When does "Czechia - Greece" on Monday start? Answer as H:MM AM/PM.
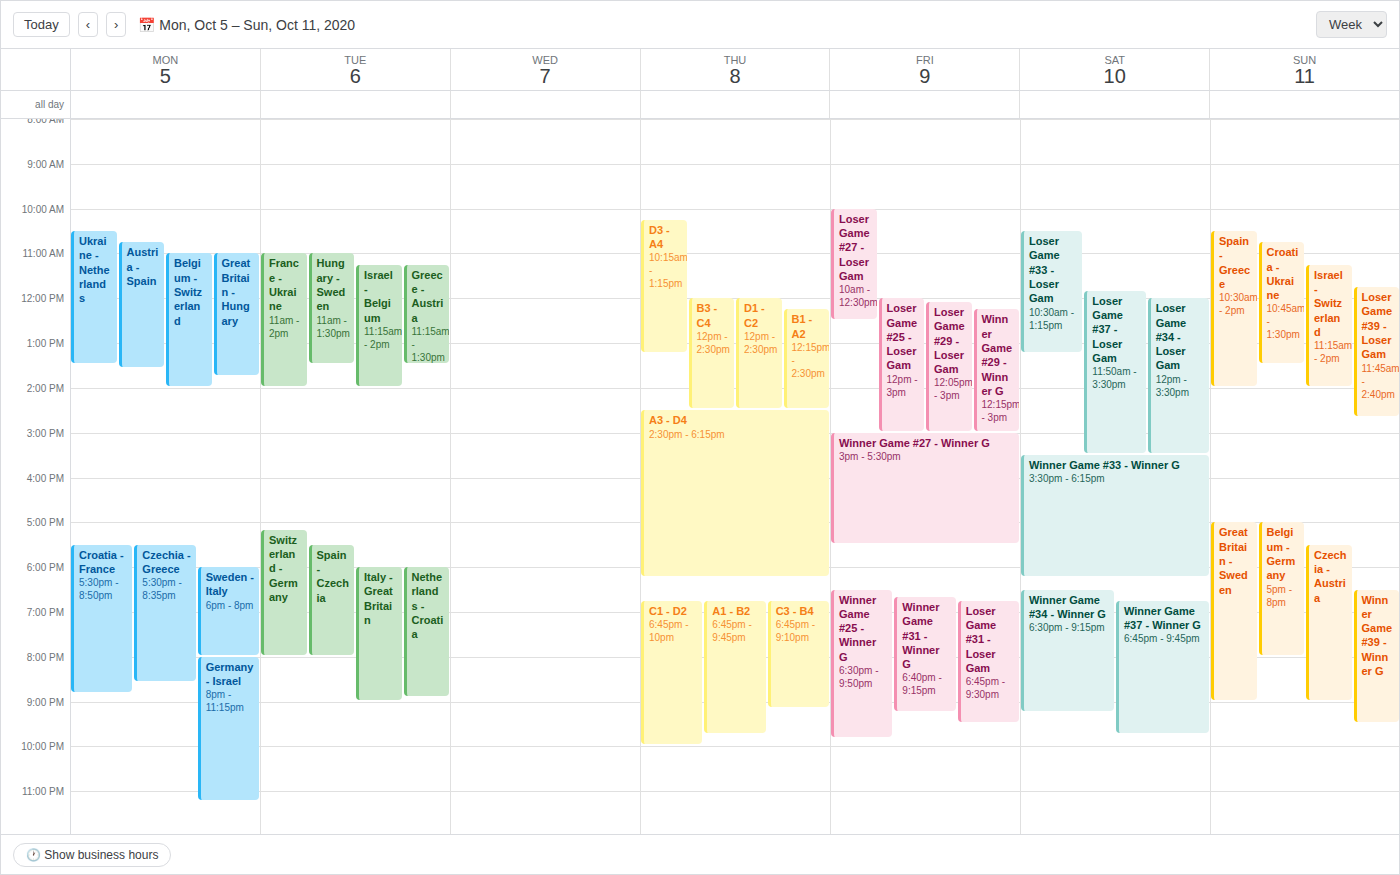
5:30 PM